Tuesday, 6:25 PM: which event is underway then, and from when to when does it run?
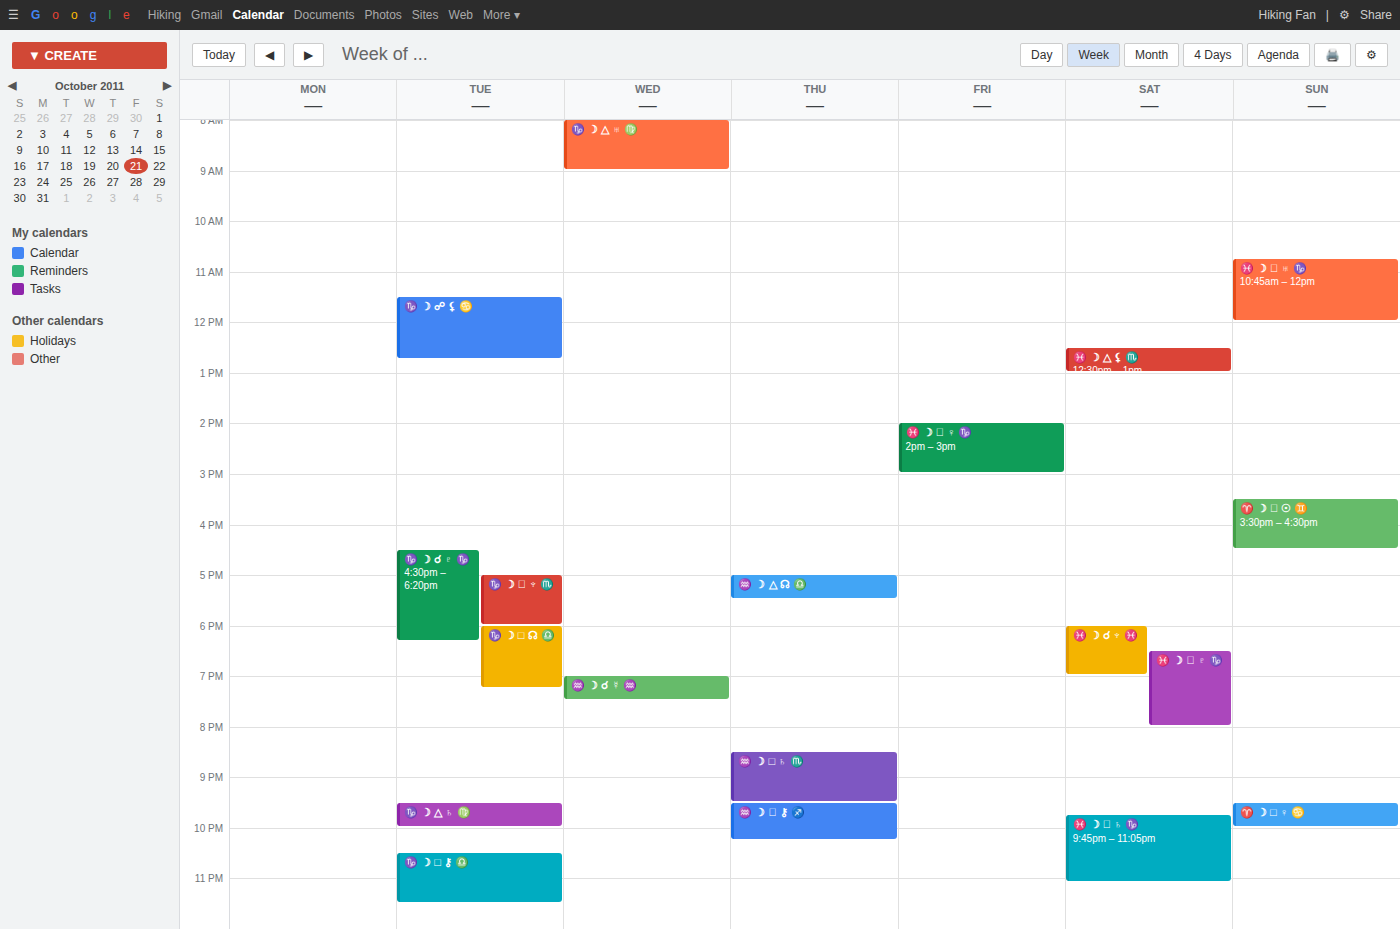
"♑️ ☽ □ ☊ ♎️", 6:00 PM to 7:15 PM